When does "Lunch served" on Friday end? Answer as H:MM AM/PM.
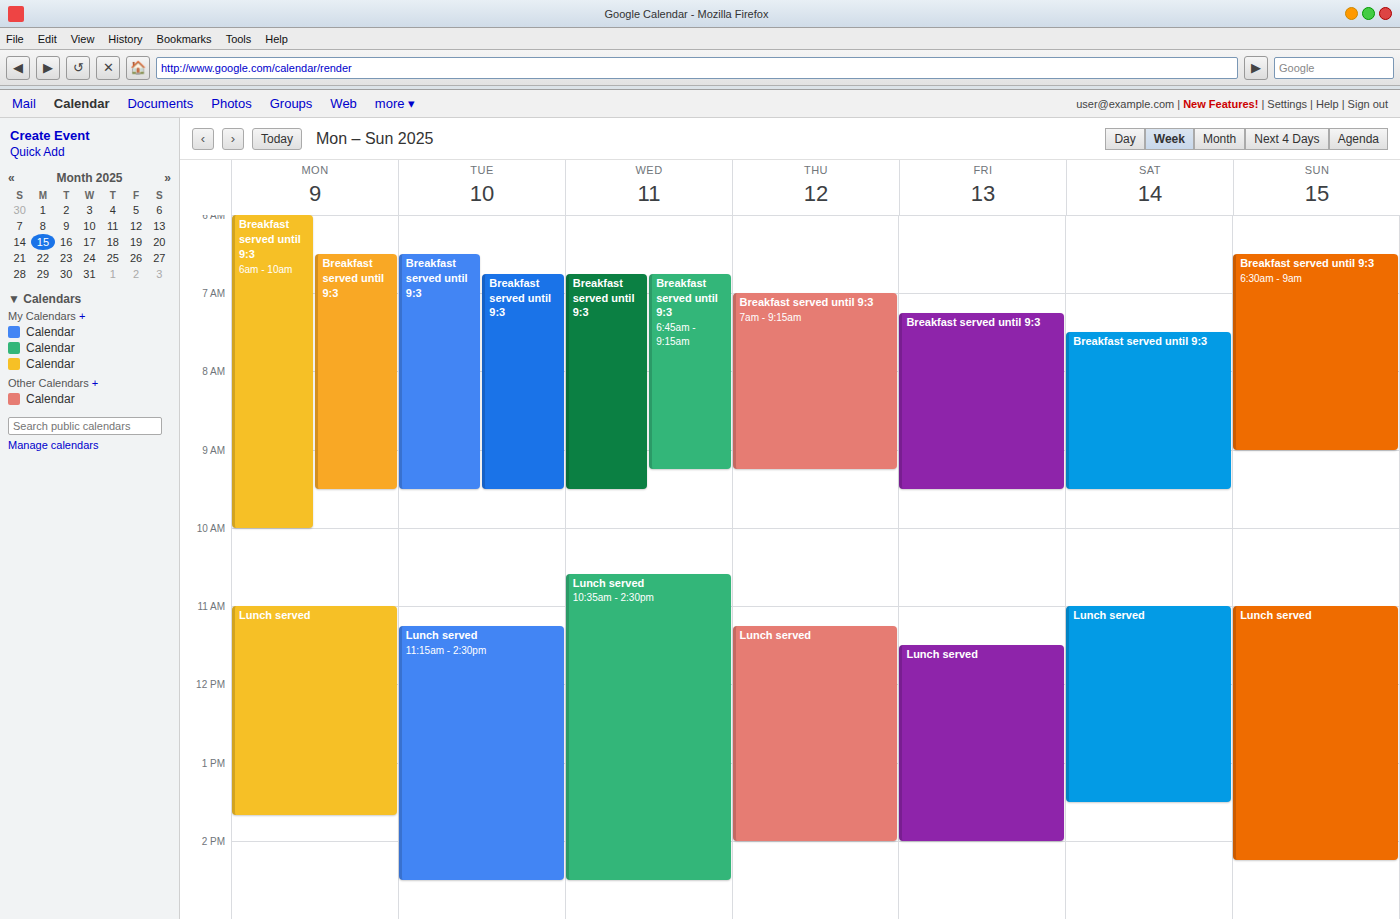
2:00 PM